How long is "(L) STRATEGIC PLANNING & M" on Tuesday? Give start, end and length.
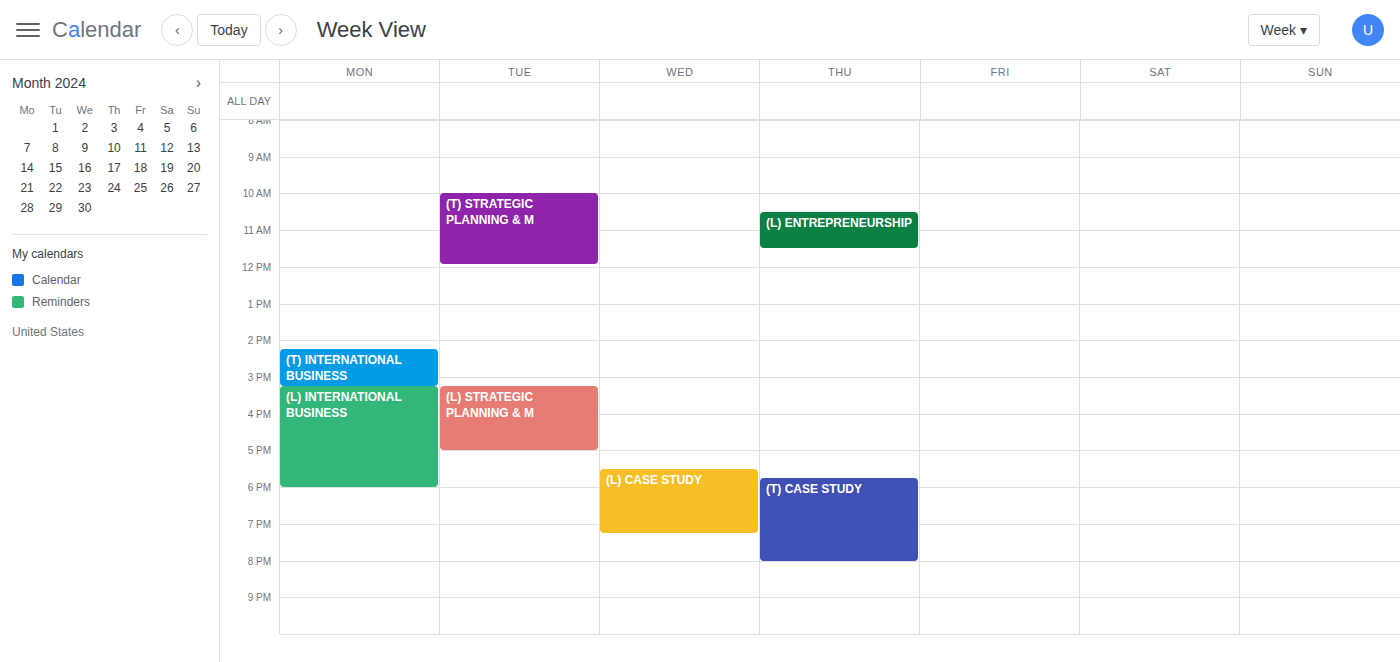
3:15 PM to 5:00 PM, 1 hour 45 minutes